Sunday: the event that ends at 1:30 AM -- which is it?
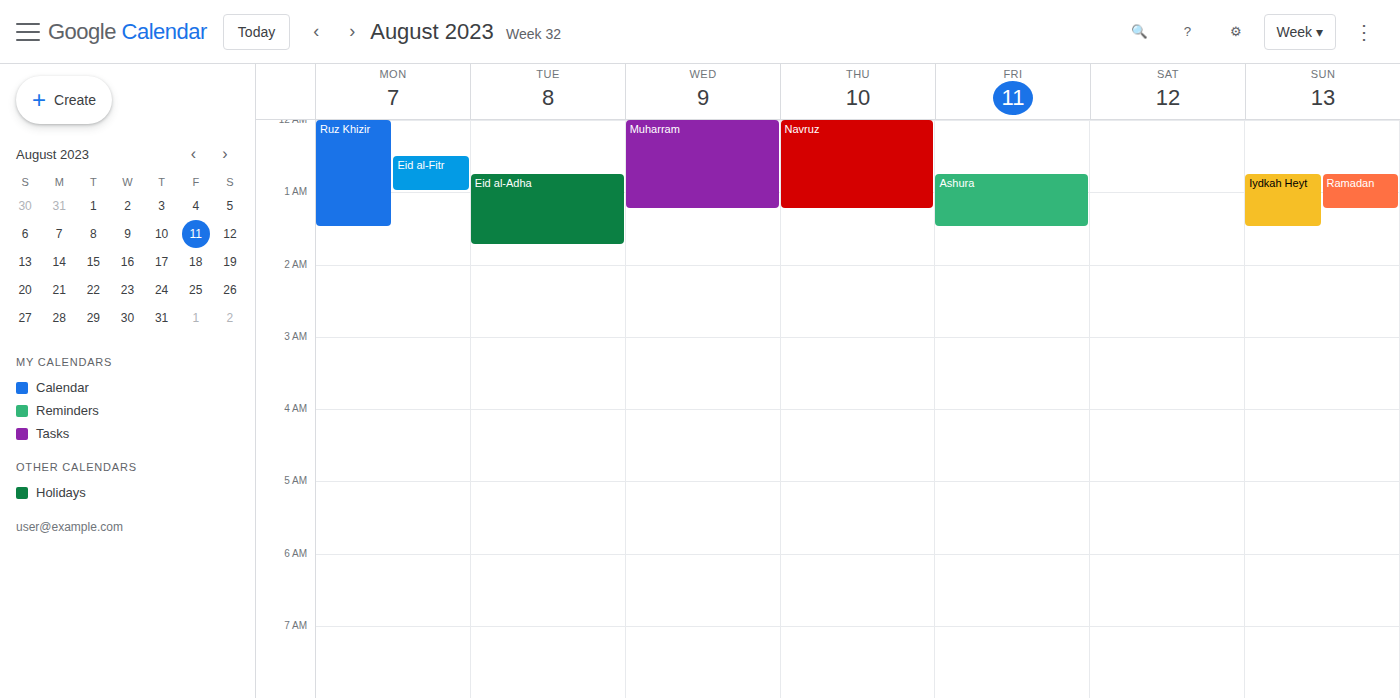
"Iydkah Heyt"